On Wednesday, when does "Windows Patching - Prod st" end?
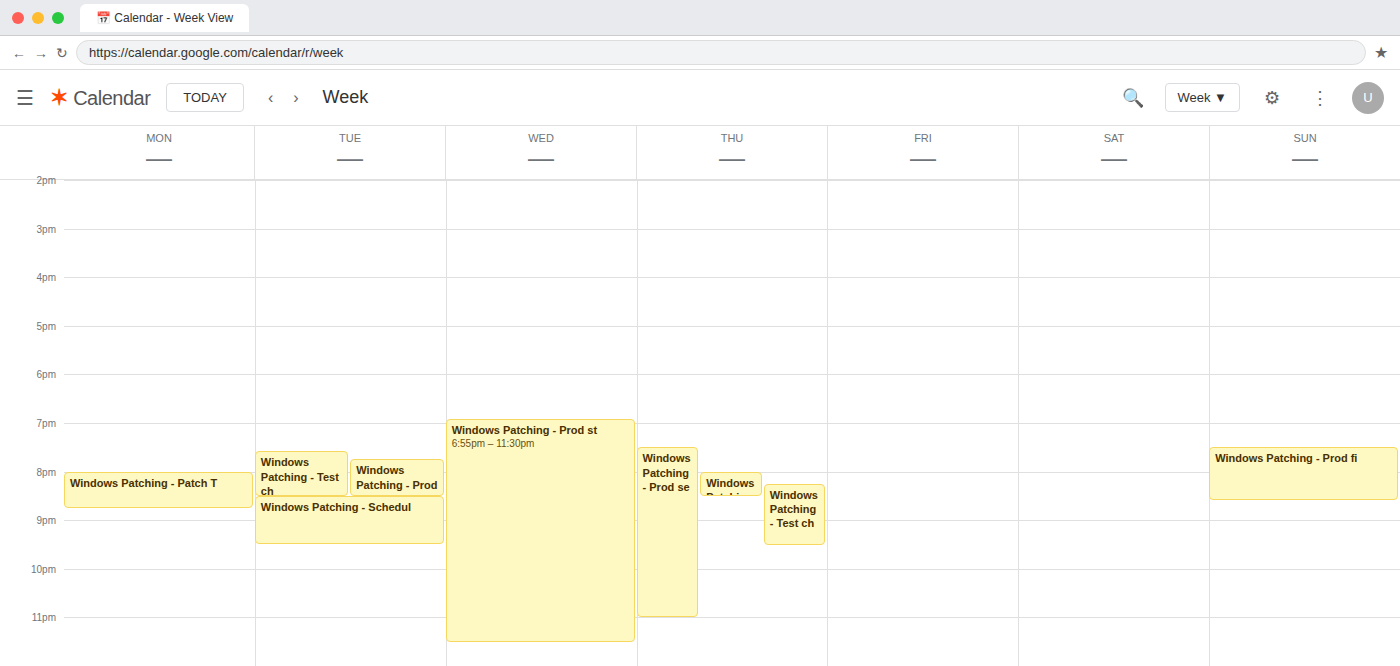
11:30 PM